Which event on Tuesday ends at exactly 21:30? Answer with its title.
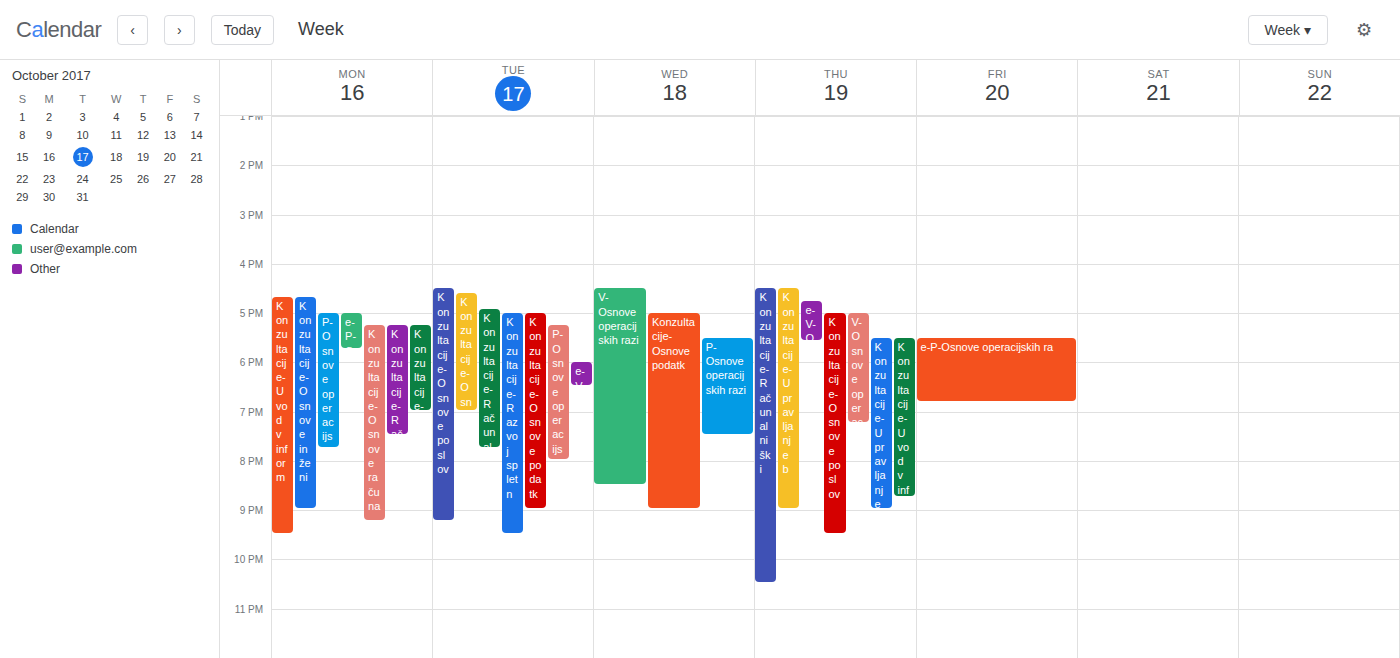
"Konzultacije-Razvoj spletn"